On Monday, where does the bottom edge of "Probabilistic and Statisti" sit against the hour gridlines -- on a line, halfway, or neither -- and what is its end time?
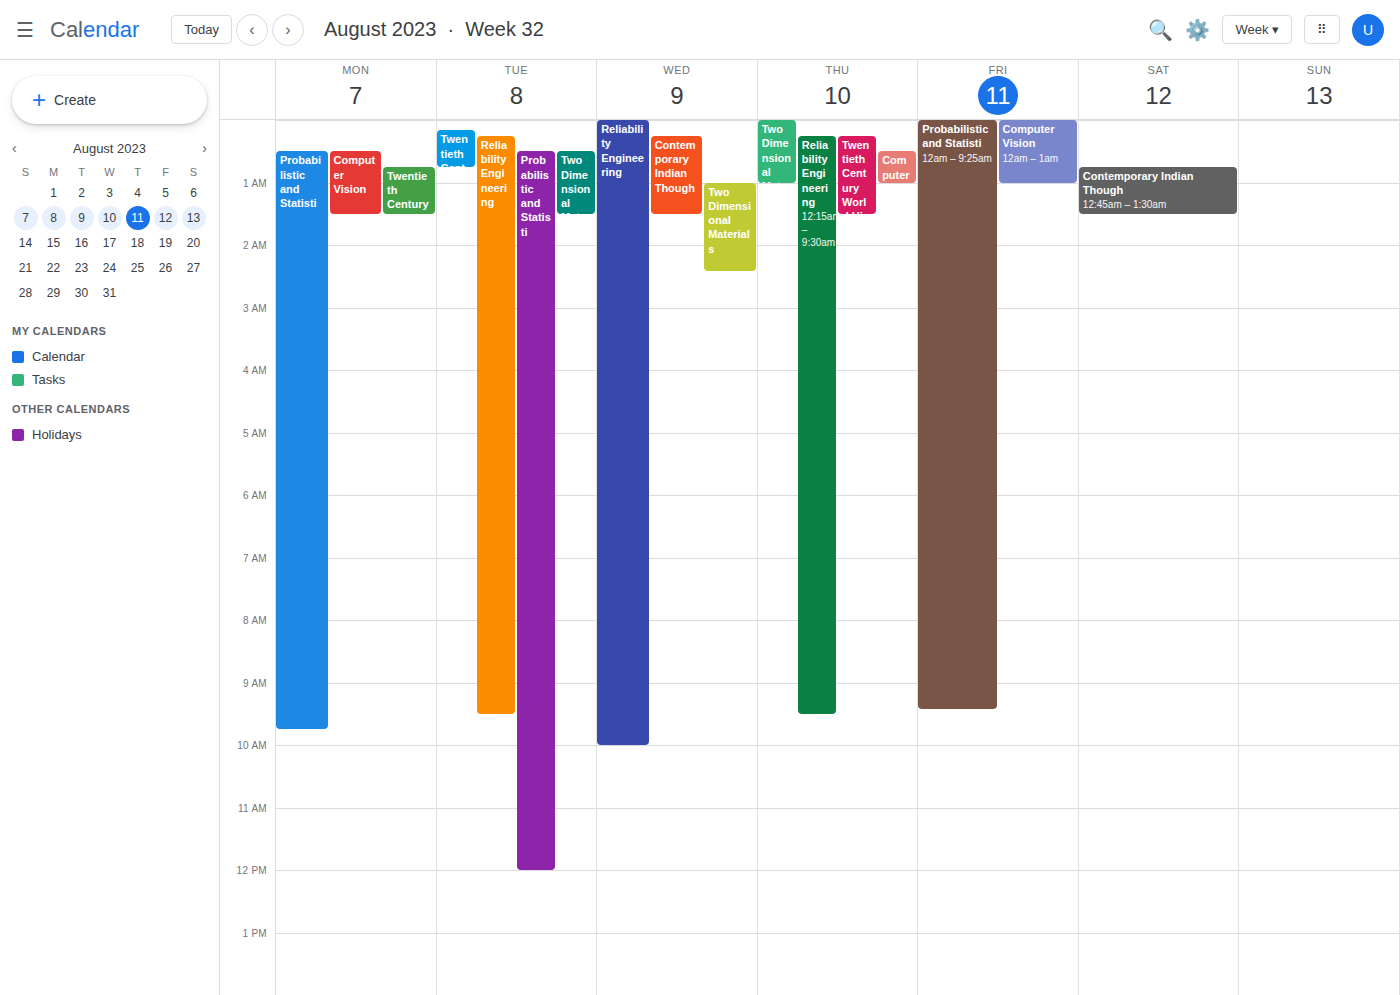
9:45 AM -- neither: three quarters of the way from the 9 AM line to the 10 AM line.